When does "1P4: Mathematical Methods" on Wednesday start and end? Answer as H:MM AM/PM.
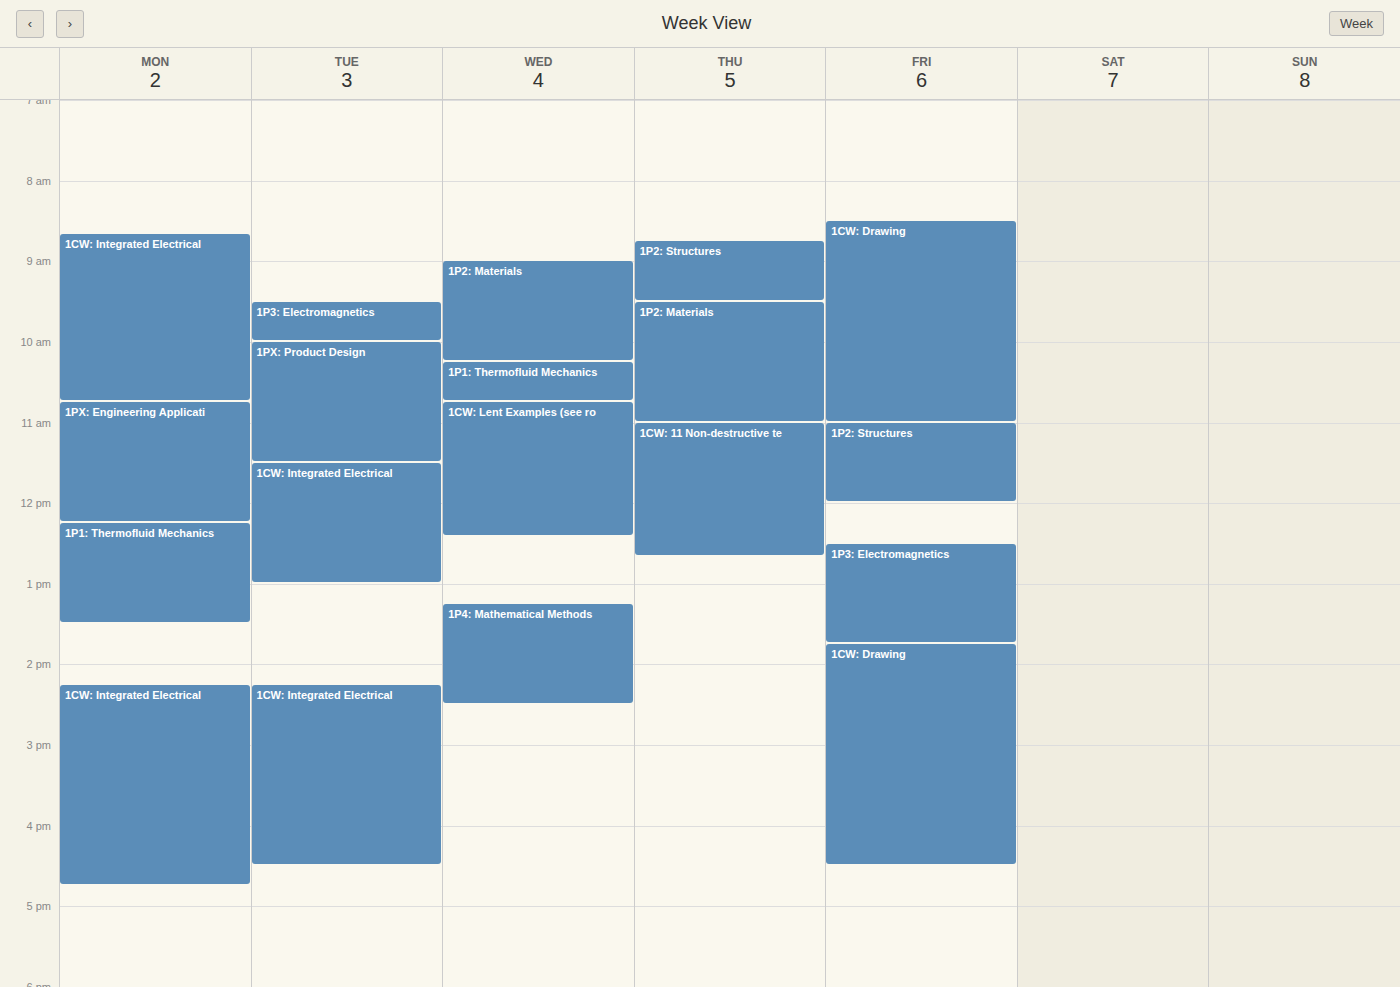
1:15 PM to 2:30 PM